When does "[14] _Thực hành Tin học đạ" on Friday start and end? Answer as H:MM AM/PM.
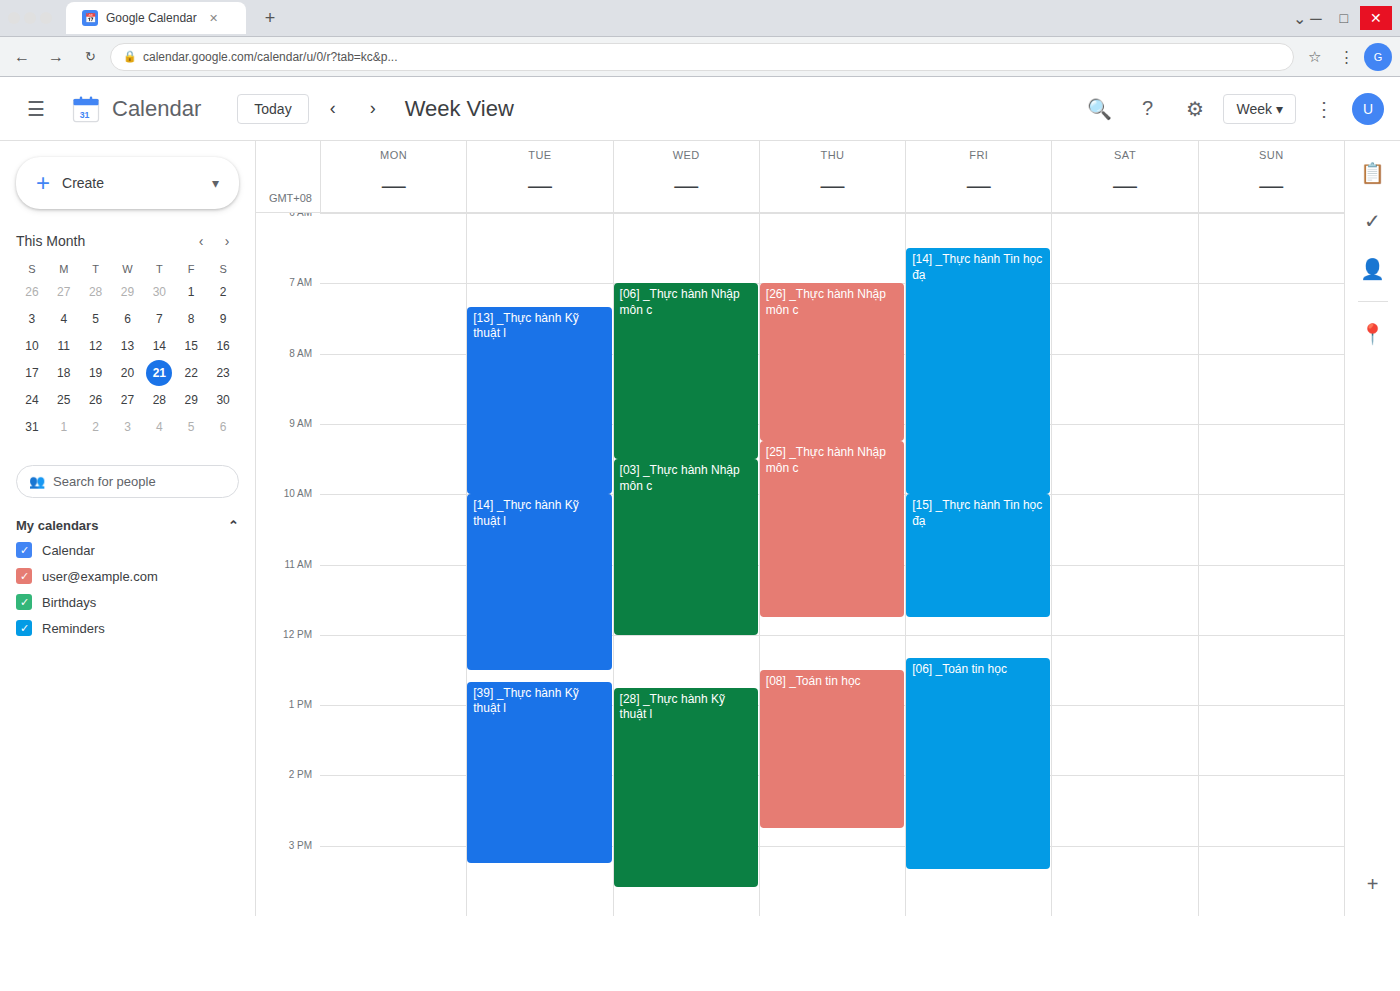
6:30 AM to 10:00 AM